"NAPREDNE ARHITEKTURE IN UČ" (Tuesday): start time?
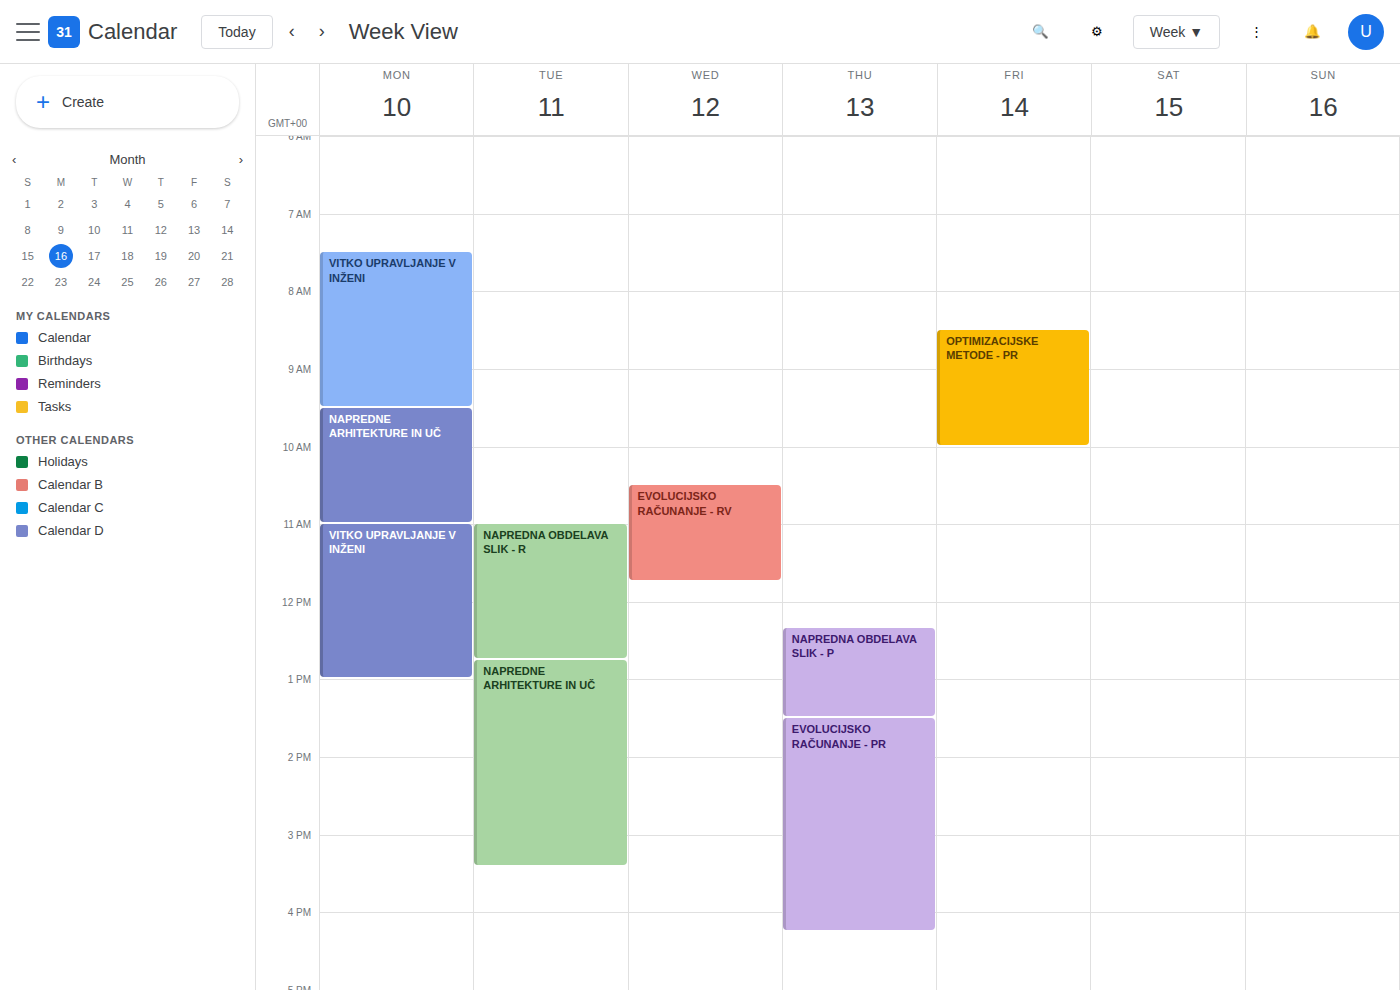
12:45 PM